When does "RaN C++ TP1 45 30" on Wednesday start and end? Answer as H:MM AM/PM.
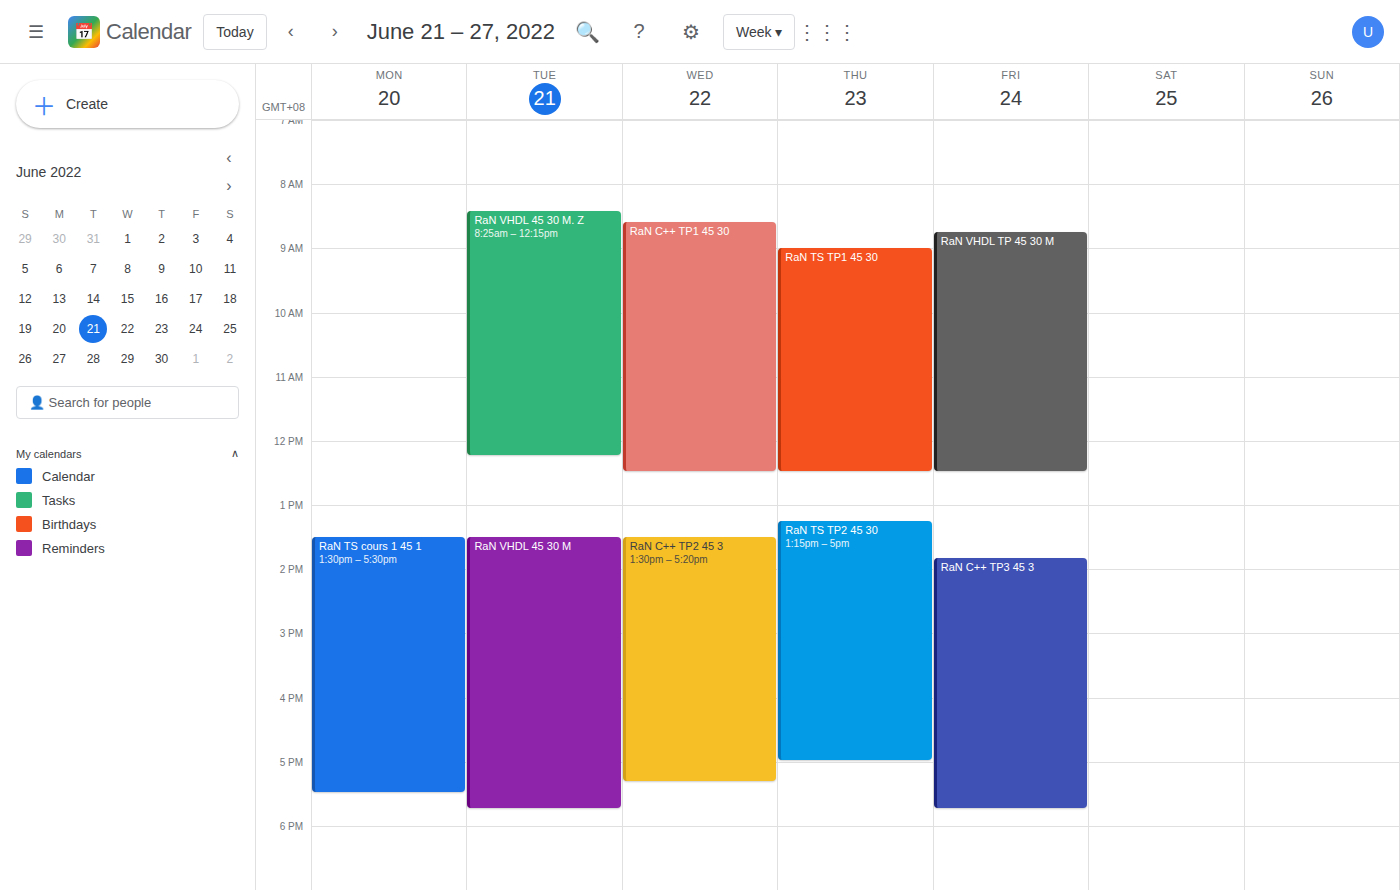
8:35 AM to 12:30 PM